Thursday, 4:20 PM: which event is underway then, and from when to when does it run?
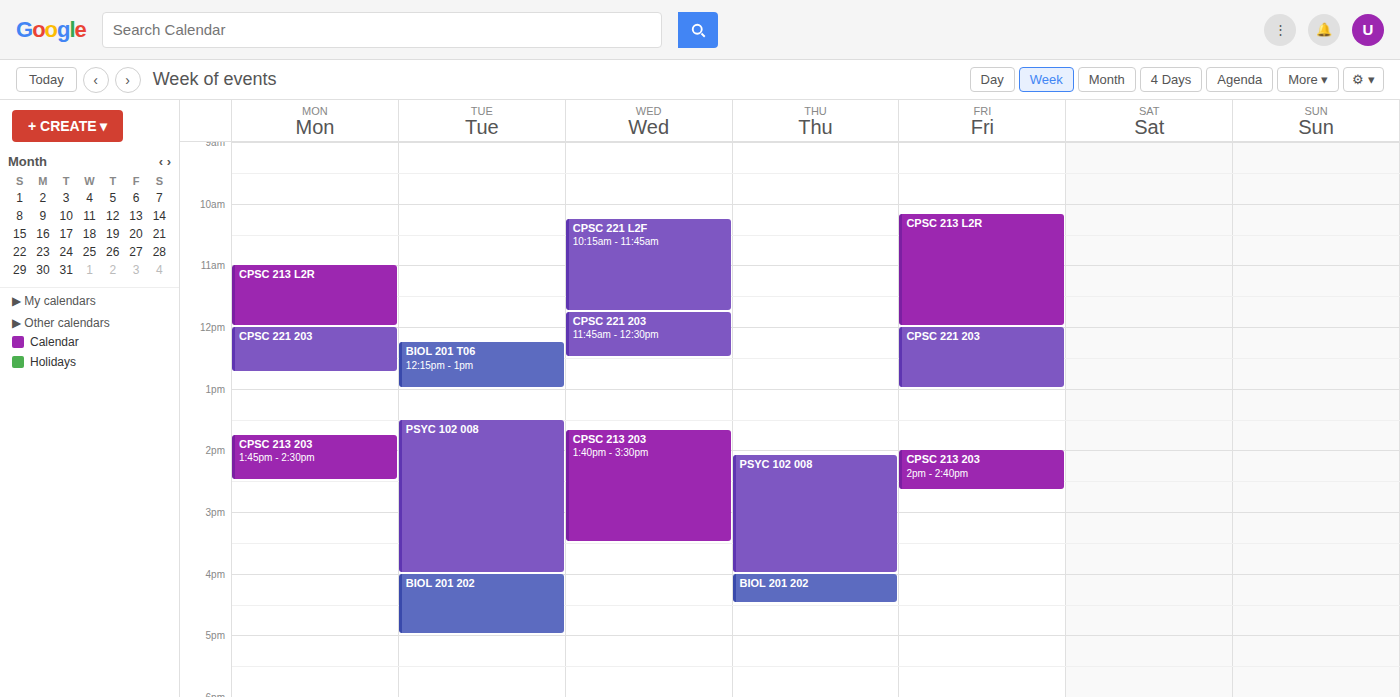
"BIOL 201 202", 4:00 PM to 4:30 PM